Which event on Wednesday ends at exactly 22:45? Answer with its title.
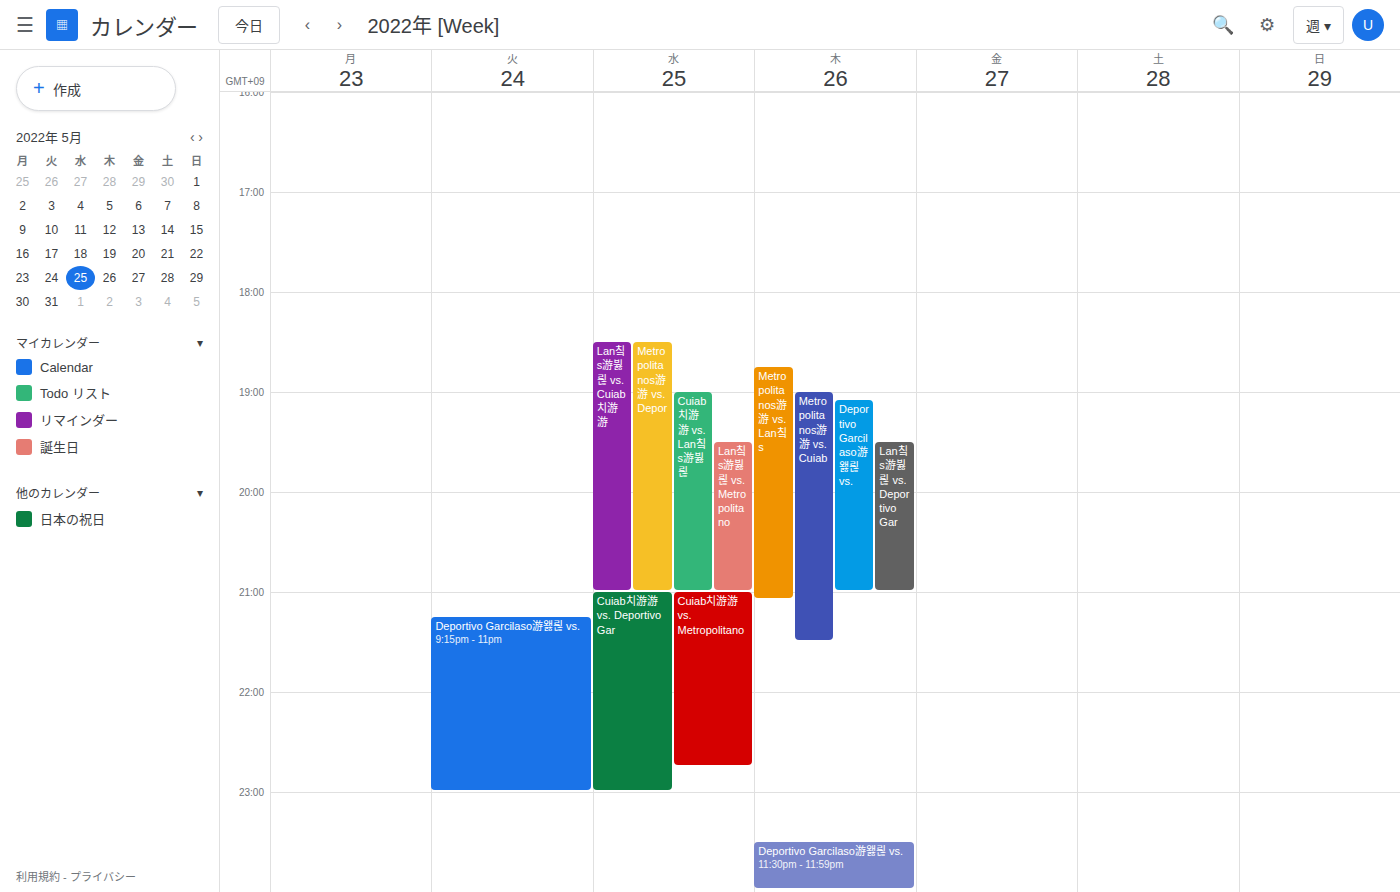
"Cuiab치游游 vs. Metropolitano"